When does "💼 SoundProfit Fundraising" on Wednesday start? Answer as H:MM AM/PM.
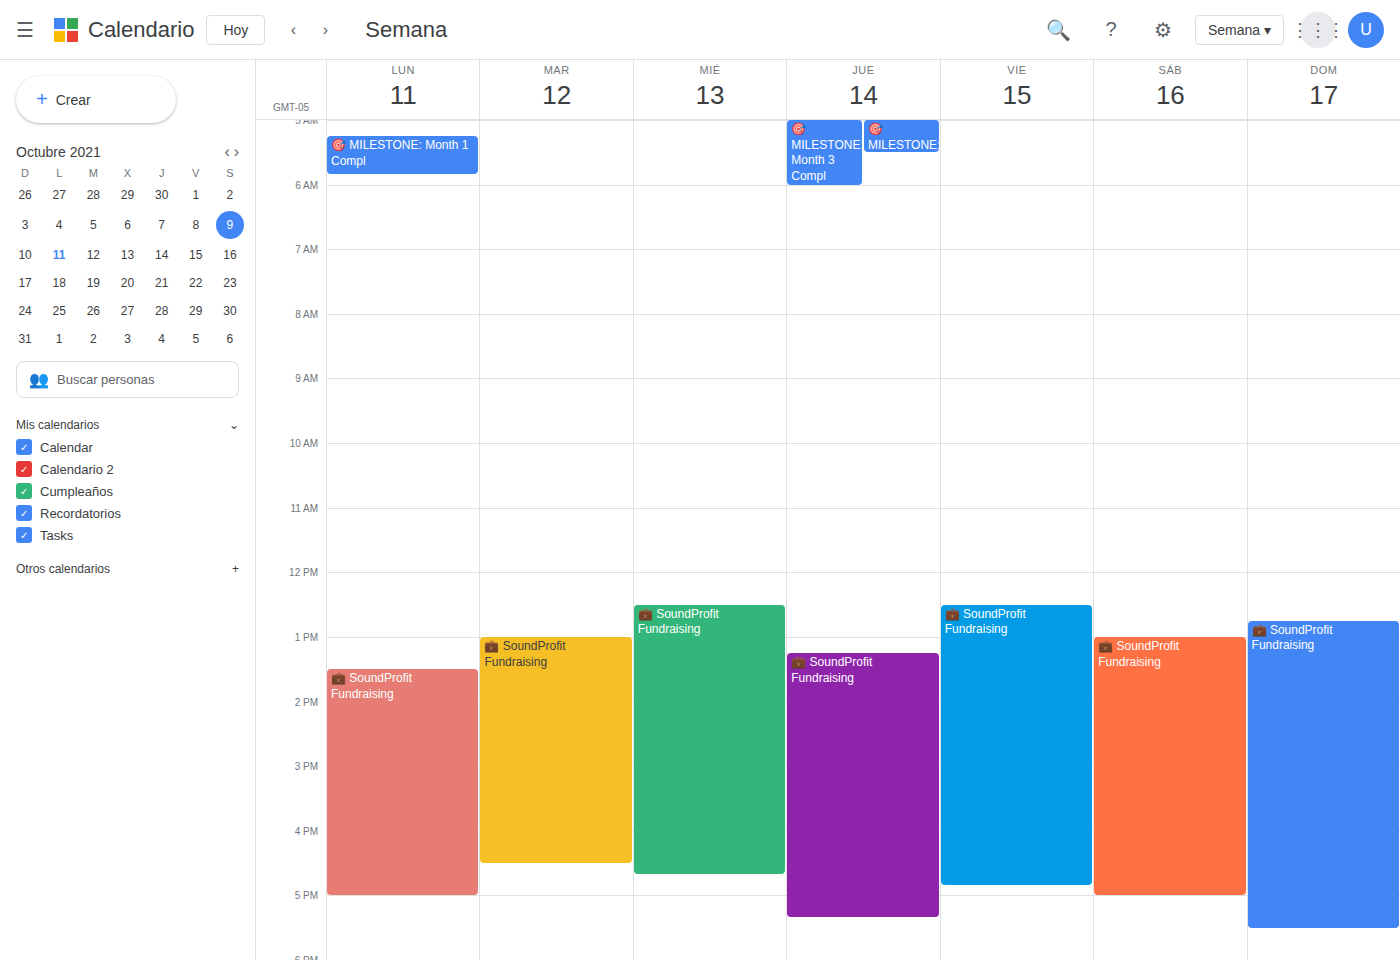
12:30 PM